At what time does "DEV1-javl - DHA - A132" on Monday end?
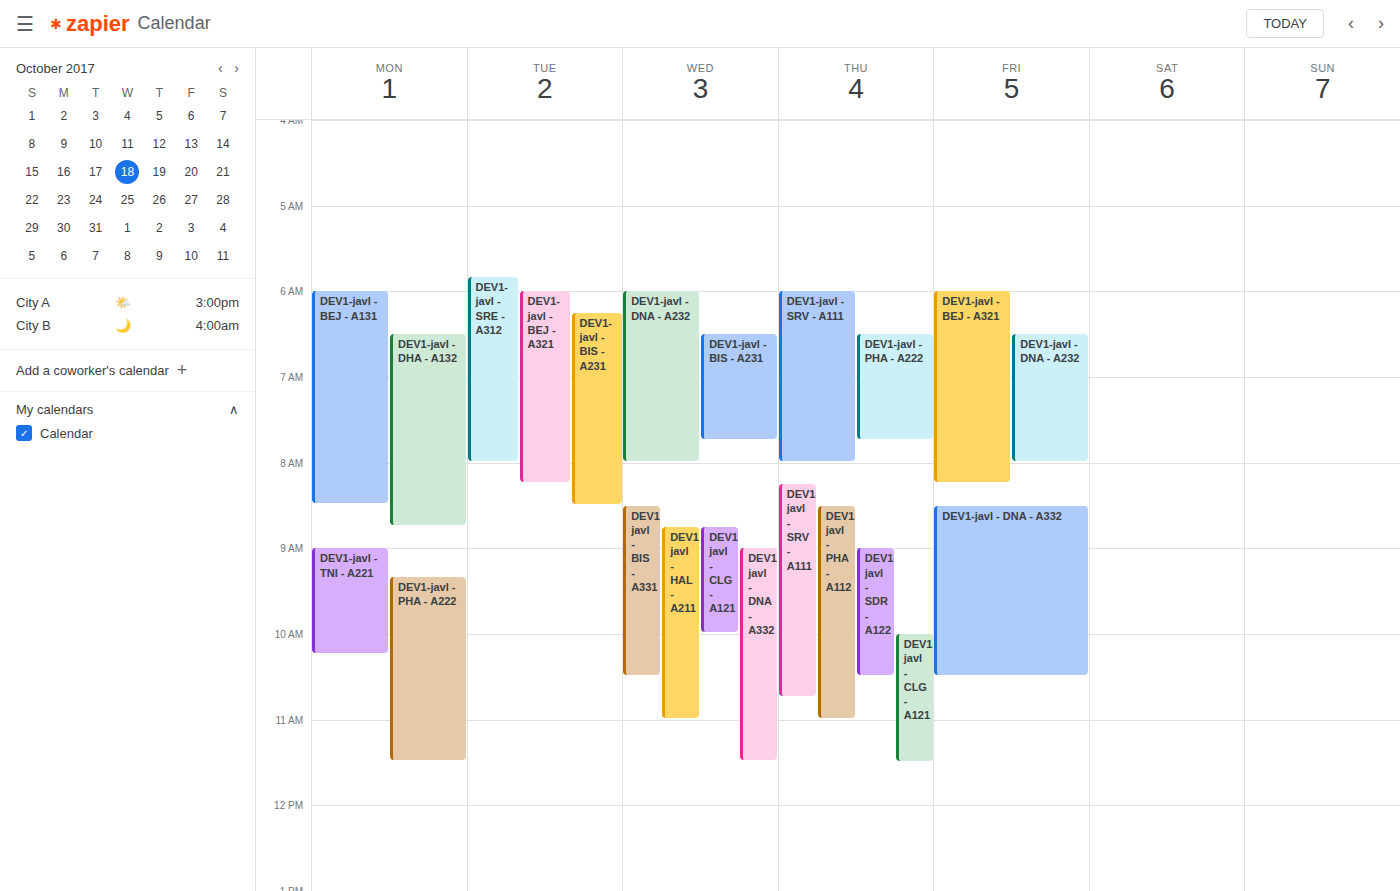
08:45